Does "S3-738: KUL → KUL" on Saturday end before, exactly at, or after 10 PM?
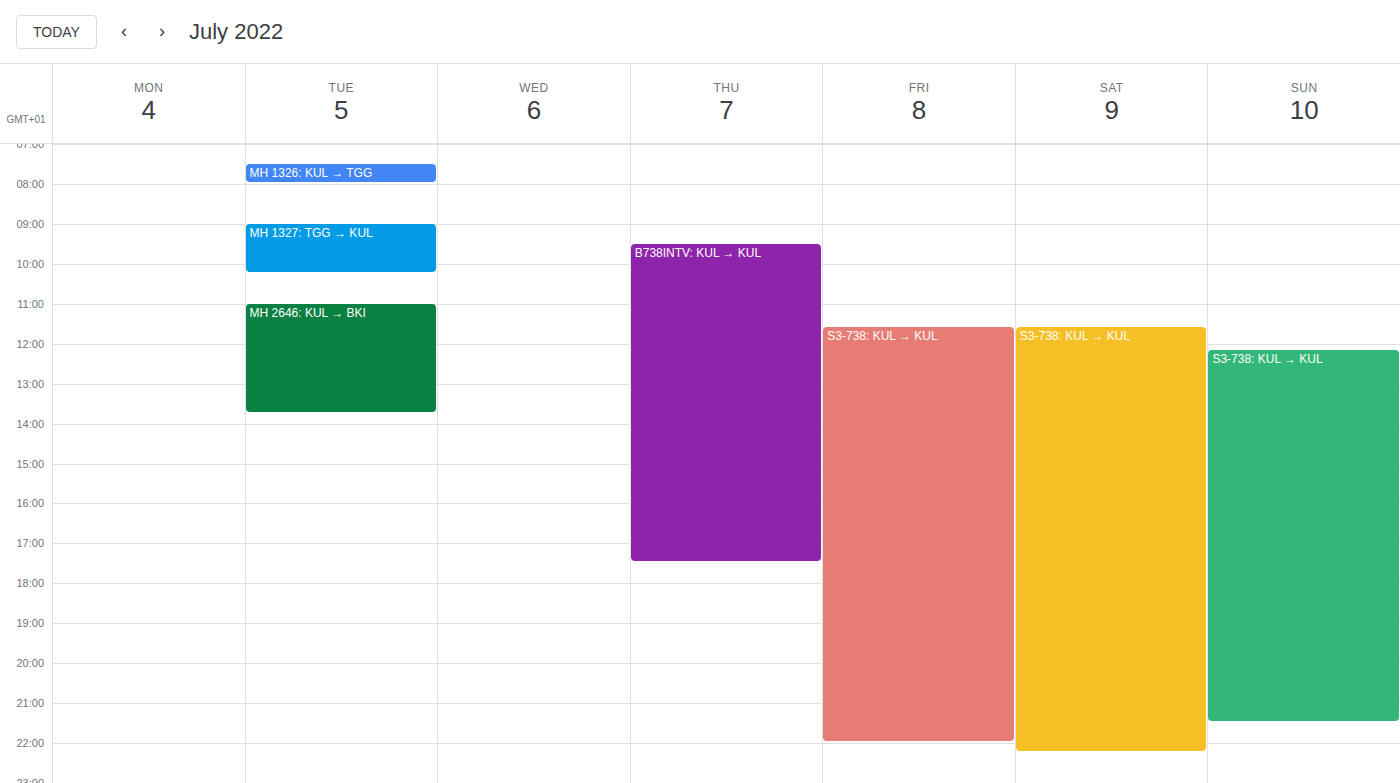
10:15 PM -- after 10 PM, 15 minutes below the 10 PM line.